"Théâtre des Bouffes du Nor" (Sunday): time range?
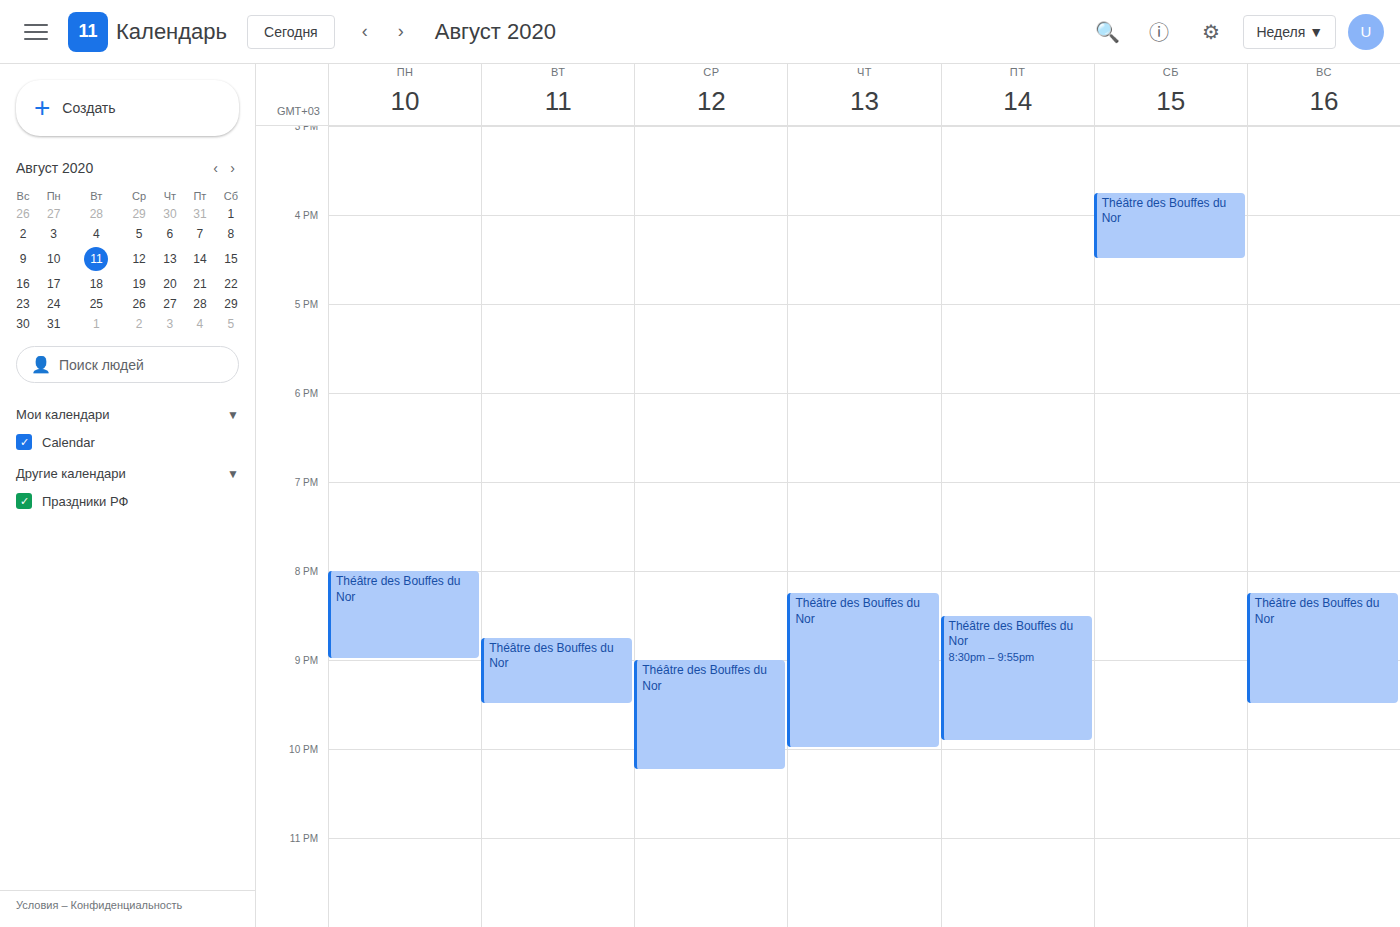
20:15 to 21:30